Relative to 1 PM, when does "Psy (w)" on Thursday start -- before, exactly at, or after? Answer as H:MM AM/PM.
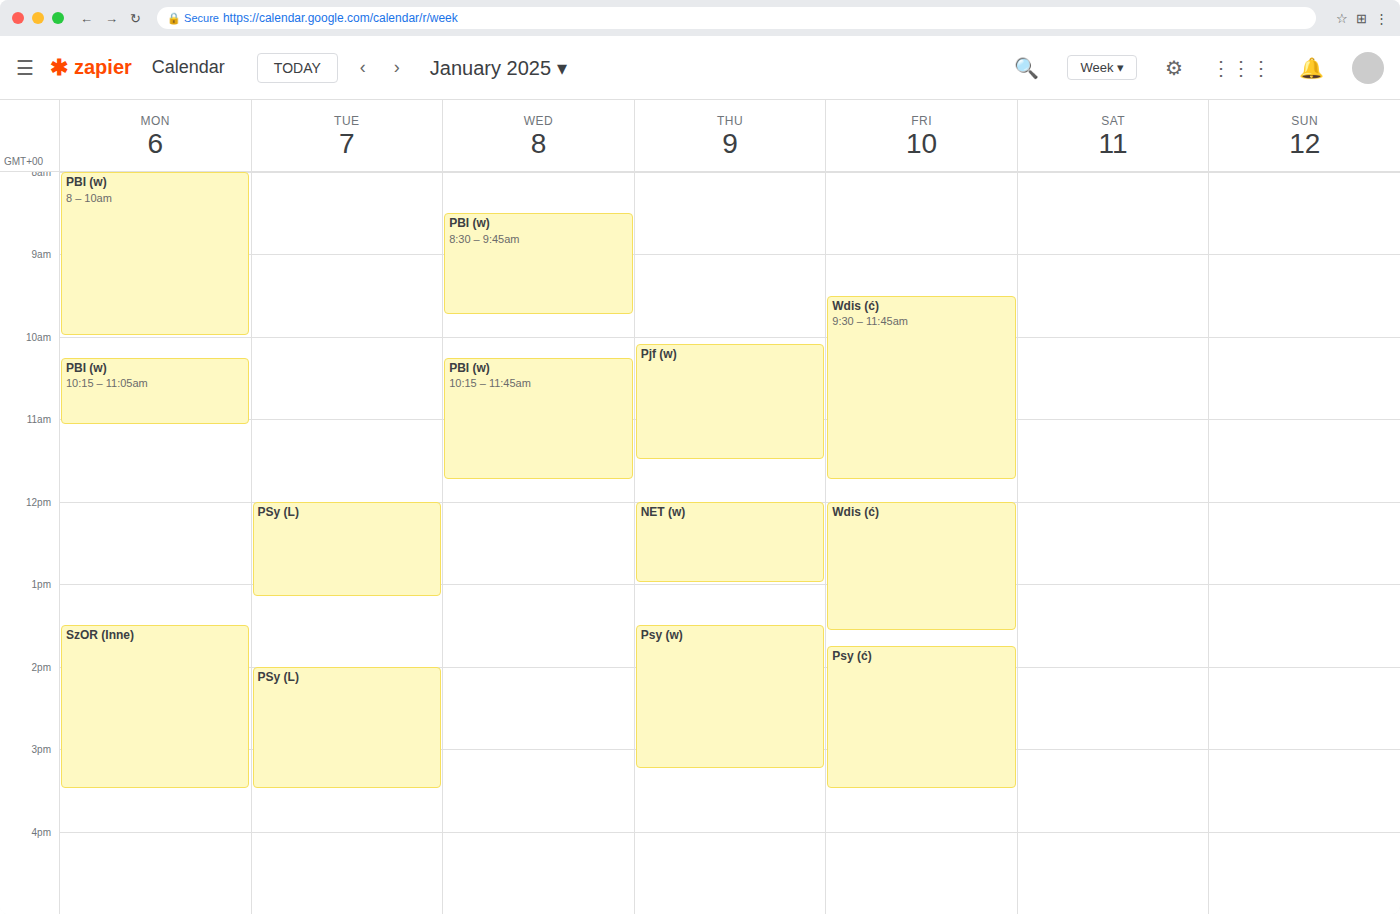
1:30 PM -- after 1 PM, 30 minutes below the 1 PM line.